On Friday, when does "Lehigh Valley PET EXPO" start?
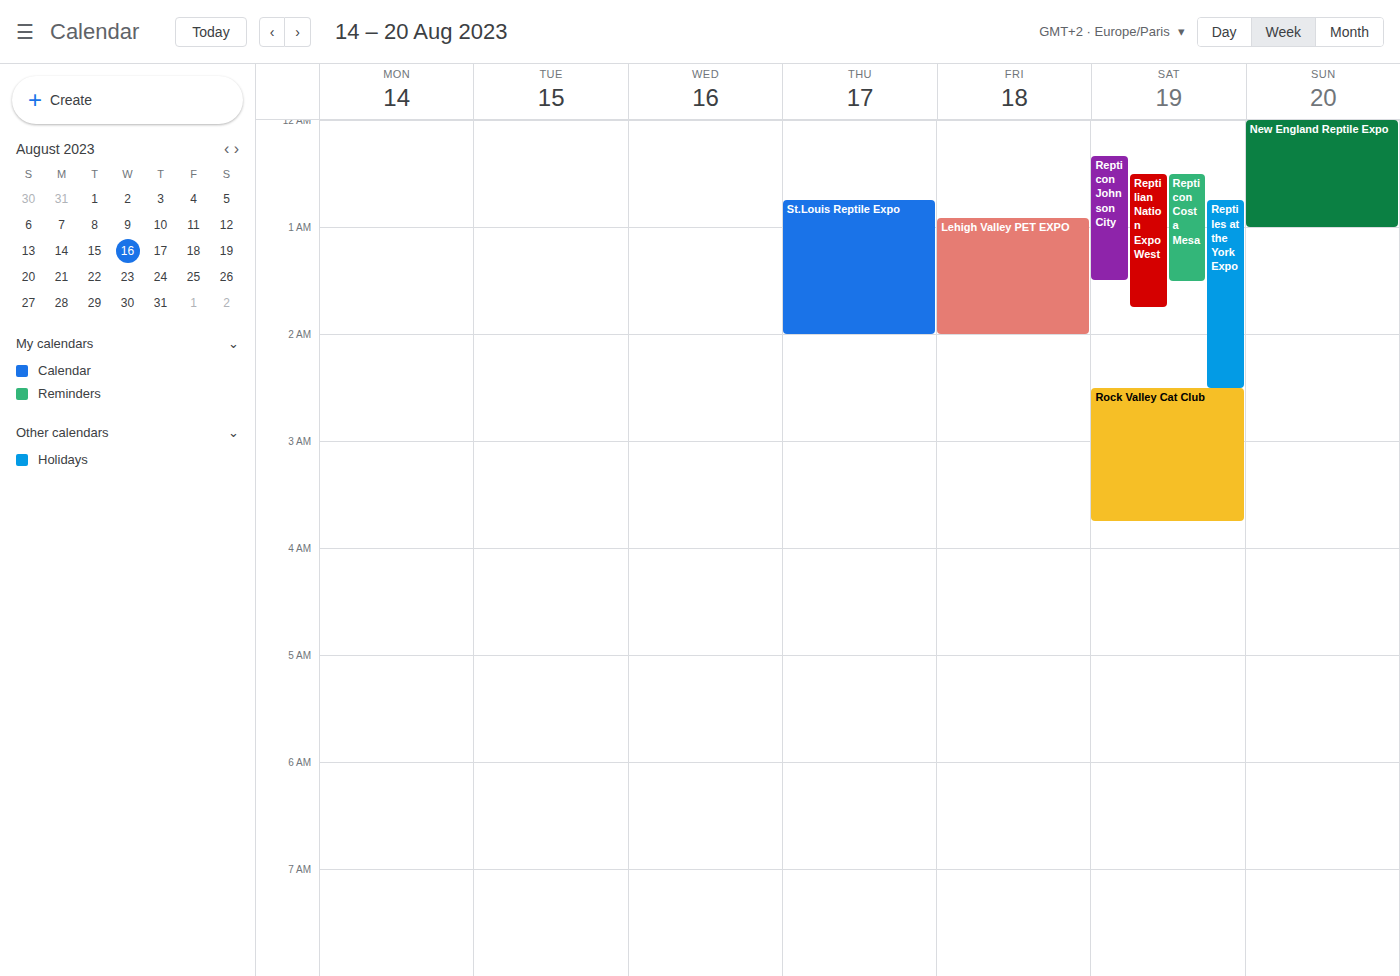
12:55 AM